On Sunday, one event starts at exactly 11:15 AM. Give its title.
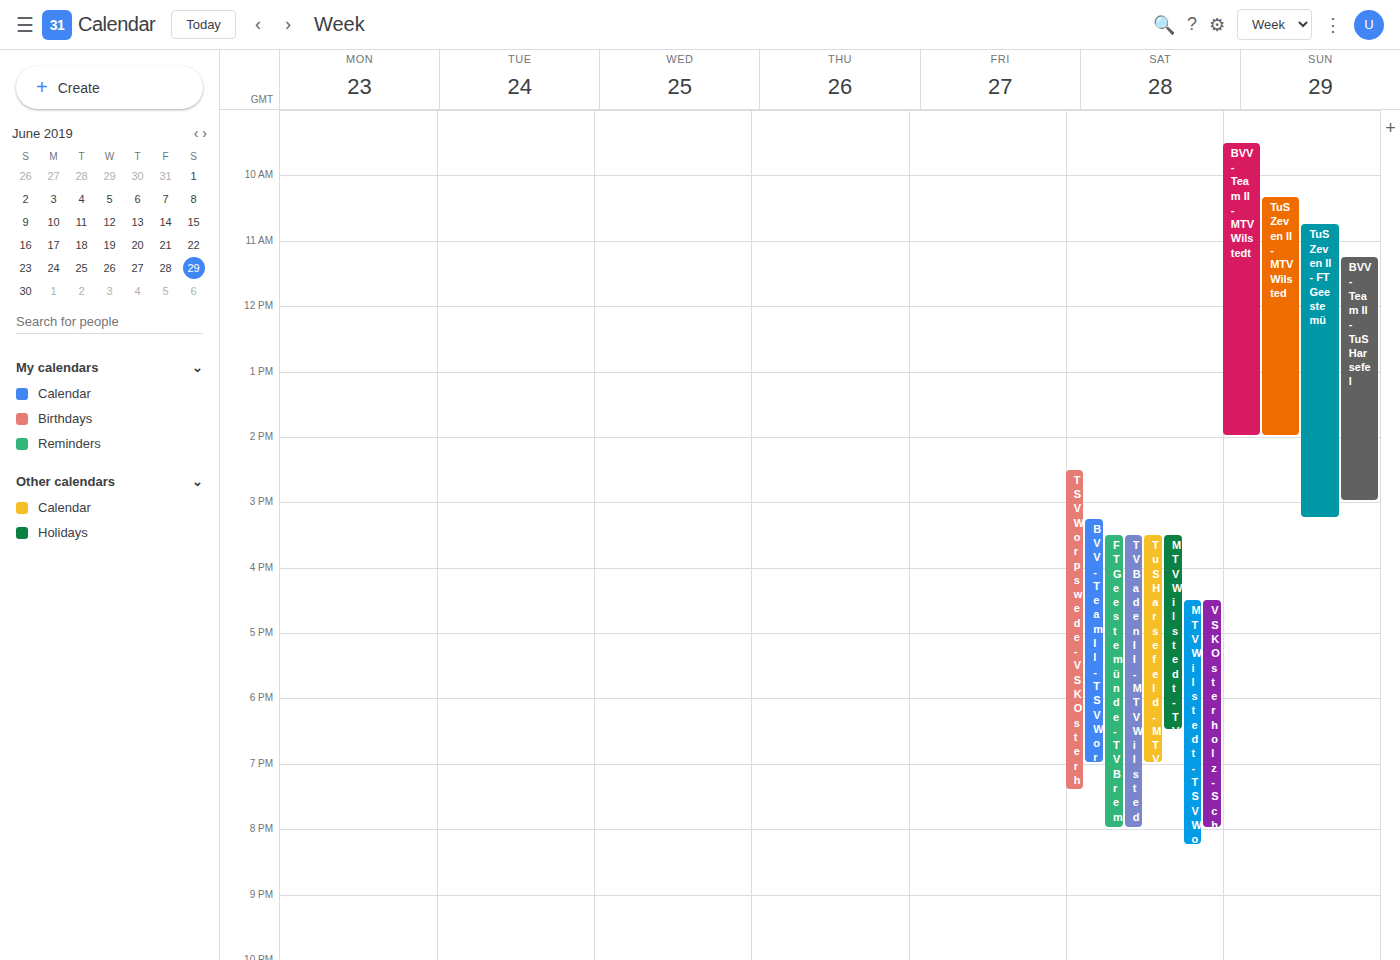
"BVV-Team II - TuS Harsefel"